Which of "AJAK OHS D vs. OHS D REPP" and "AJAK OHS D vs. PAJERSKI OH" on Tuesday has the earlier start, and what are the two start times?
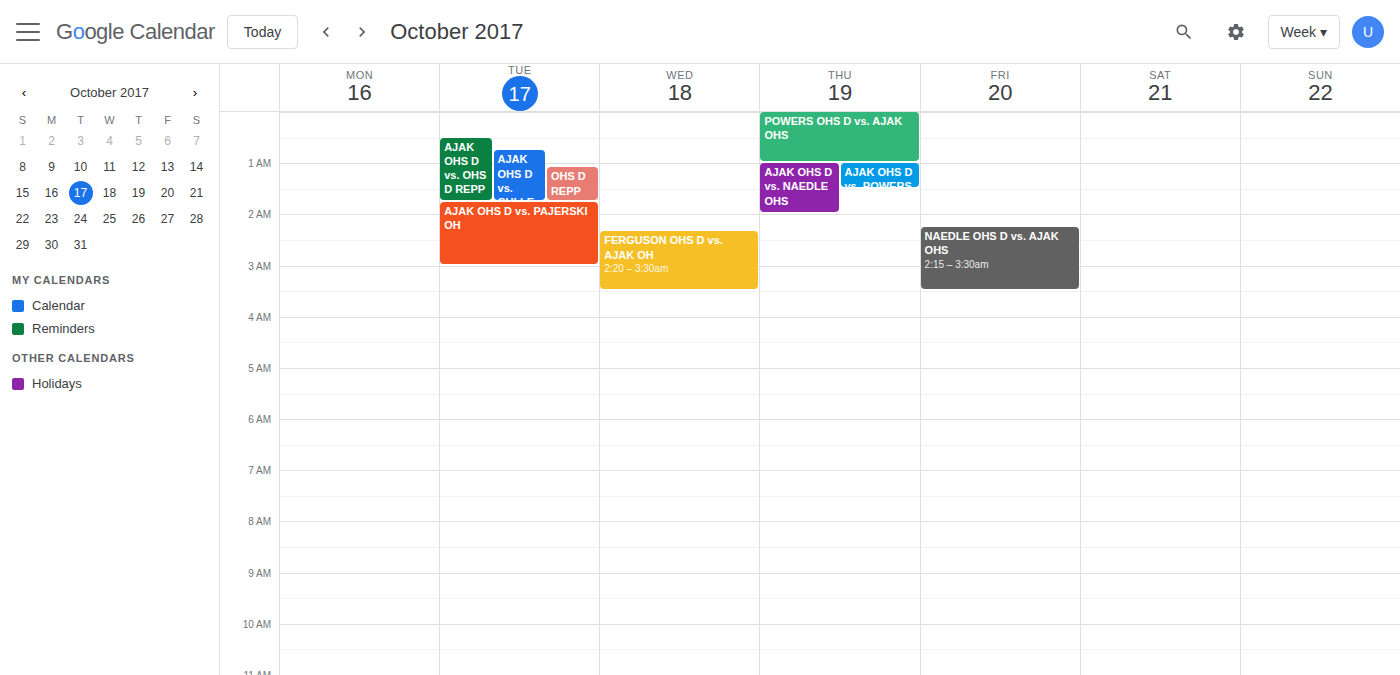
"AJAK OHS D vs. OHS D REPP" 12:30 AM; "AJAK OHS D vs. PAJERSKI OH" 1:45 AM.